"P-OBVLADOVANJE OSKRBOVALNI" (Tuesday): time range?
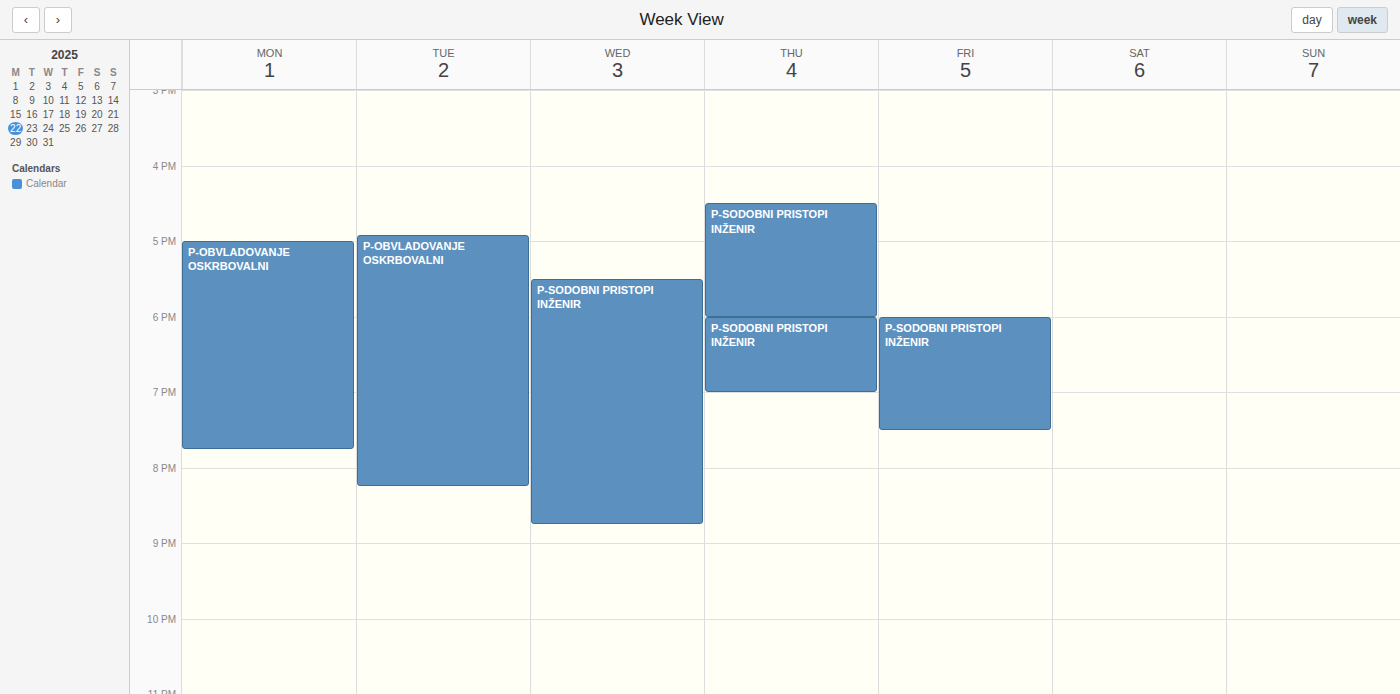
16:55 to 20:15